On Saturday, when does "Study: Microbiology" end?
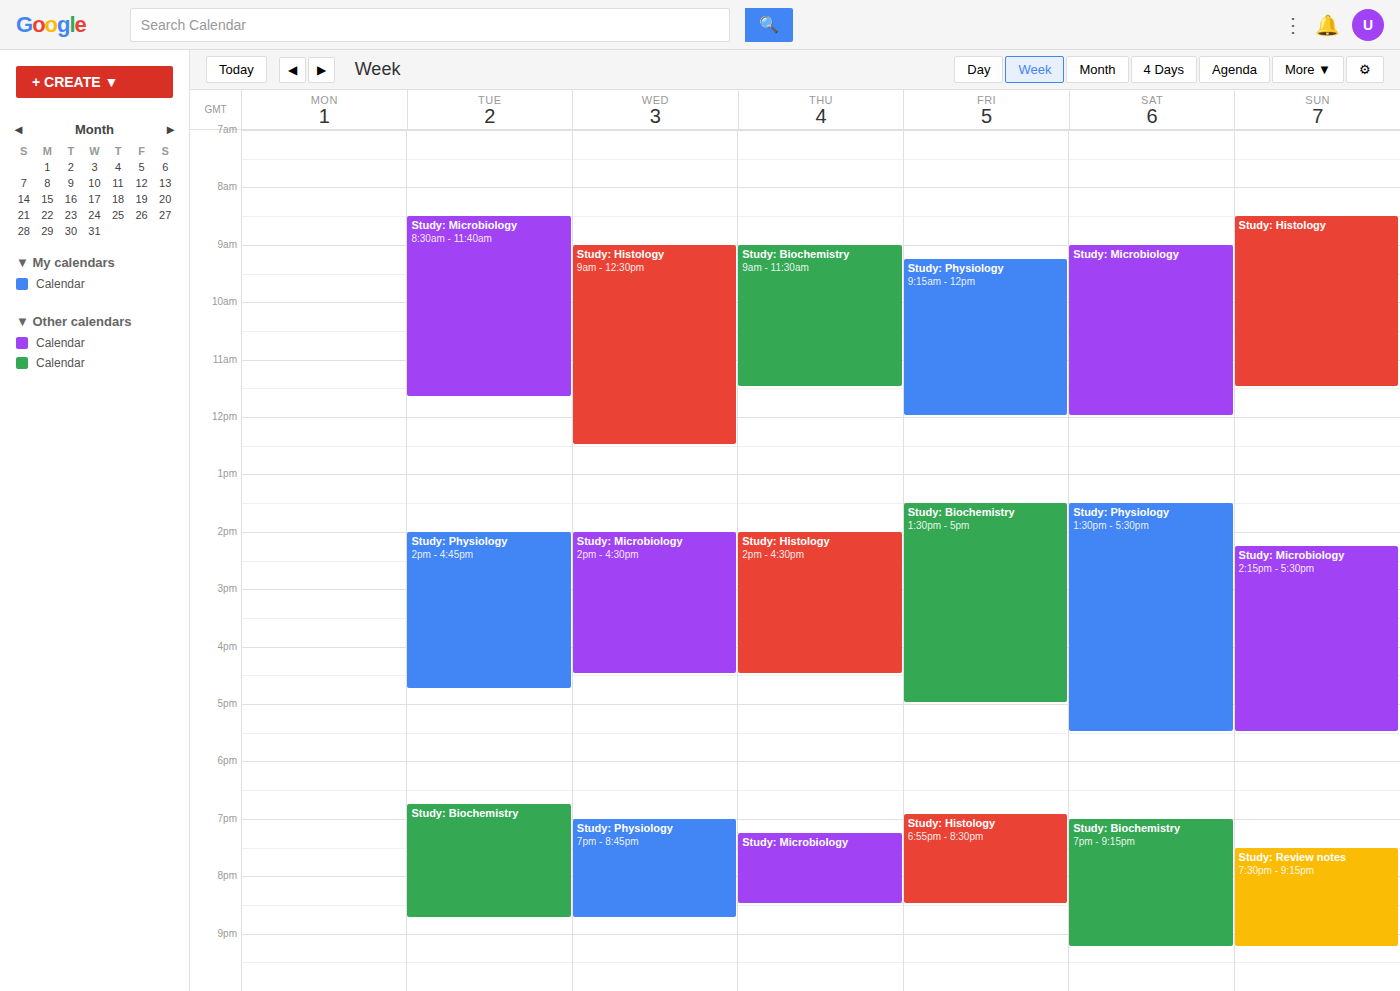
12:00